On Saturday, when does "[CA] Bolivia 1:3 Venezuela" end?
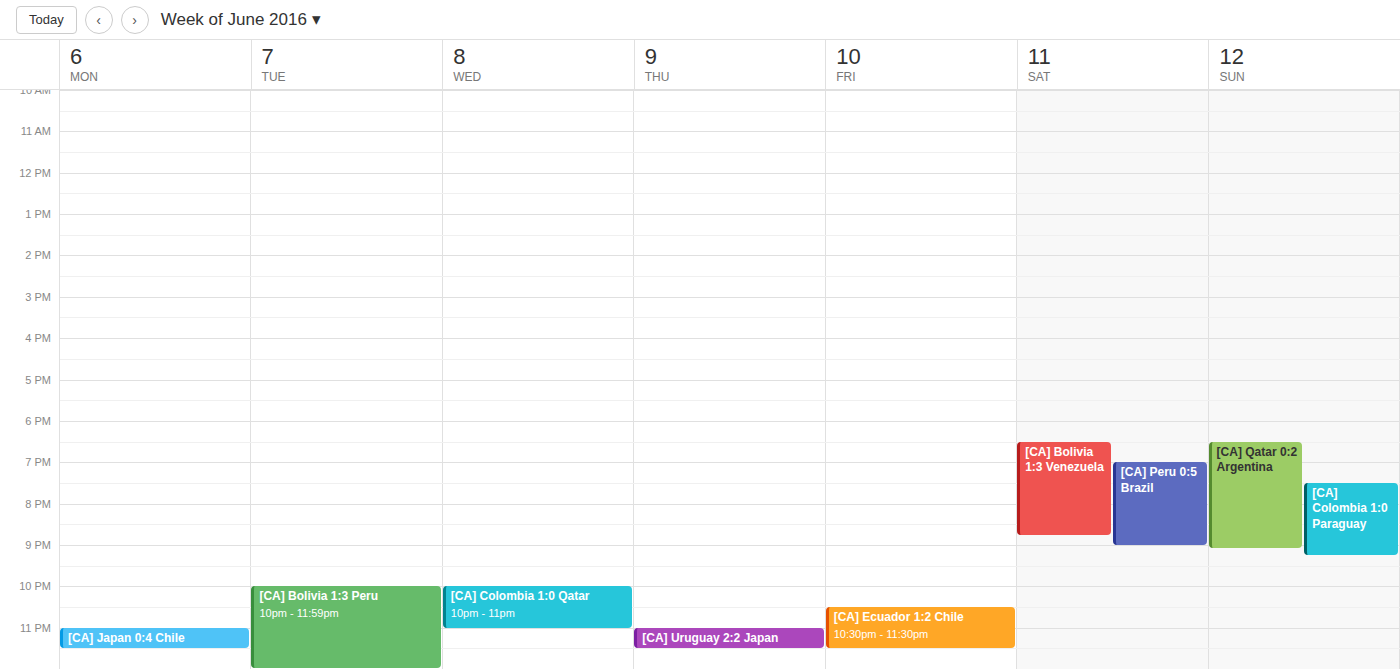
8:45 PM